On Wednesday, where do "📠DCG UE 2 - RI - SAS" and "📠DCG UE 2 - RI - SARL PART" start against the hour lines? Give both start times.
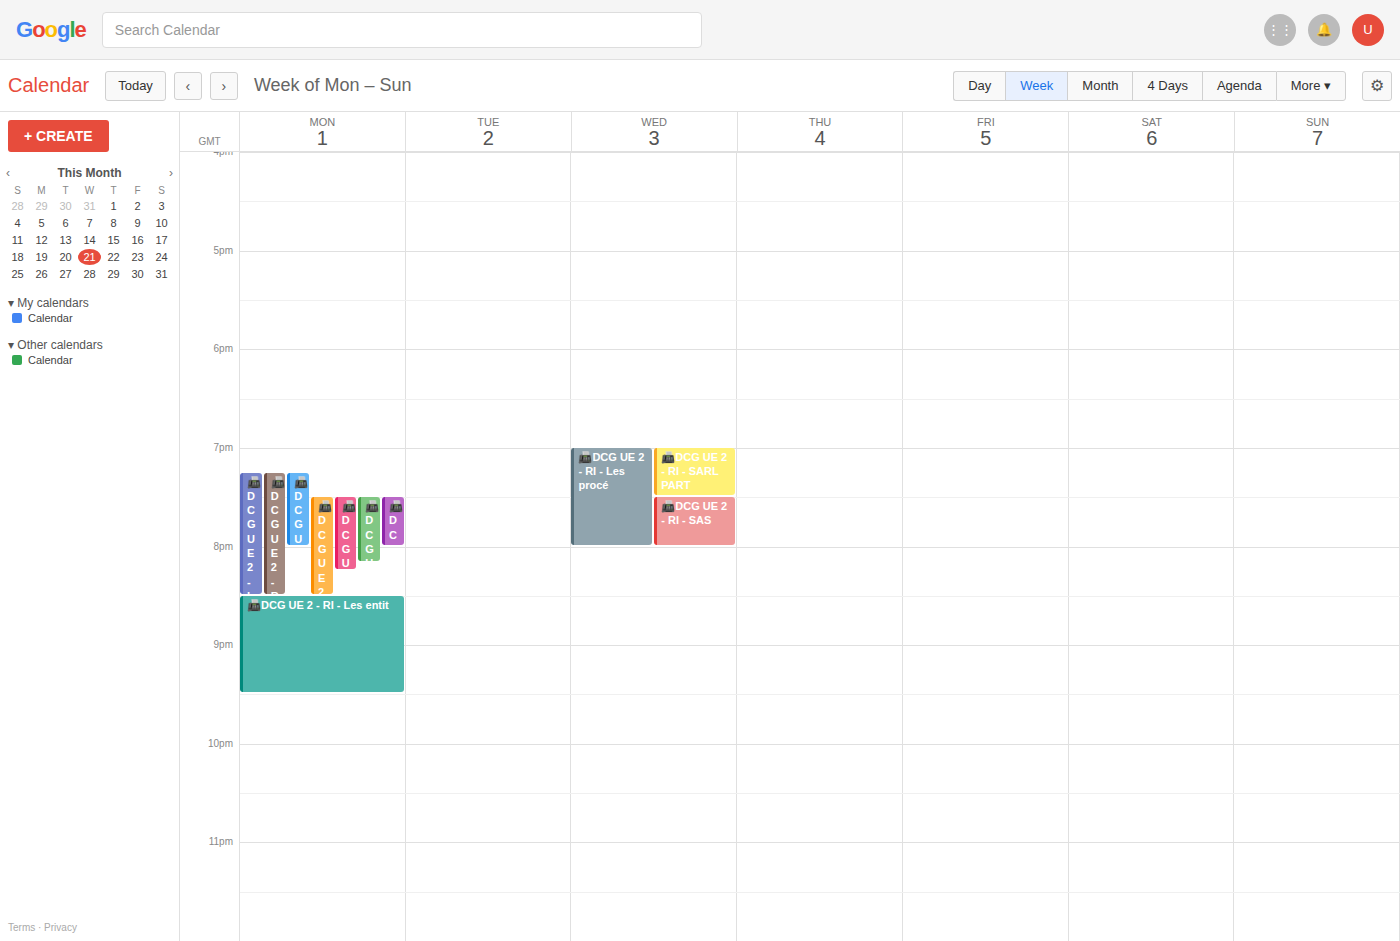
"📠DCG UE 2 - RI - SAS": 7:30 PM, halfway between the 7 PM and 8 PM lines. "📠DCG UE 2 - RI - SARL PART": 7:00 PM, exactly on the 7 PM line.